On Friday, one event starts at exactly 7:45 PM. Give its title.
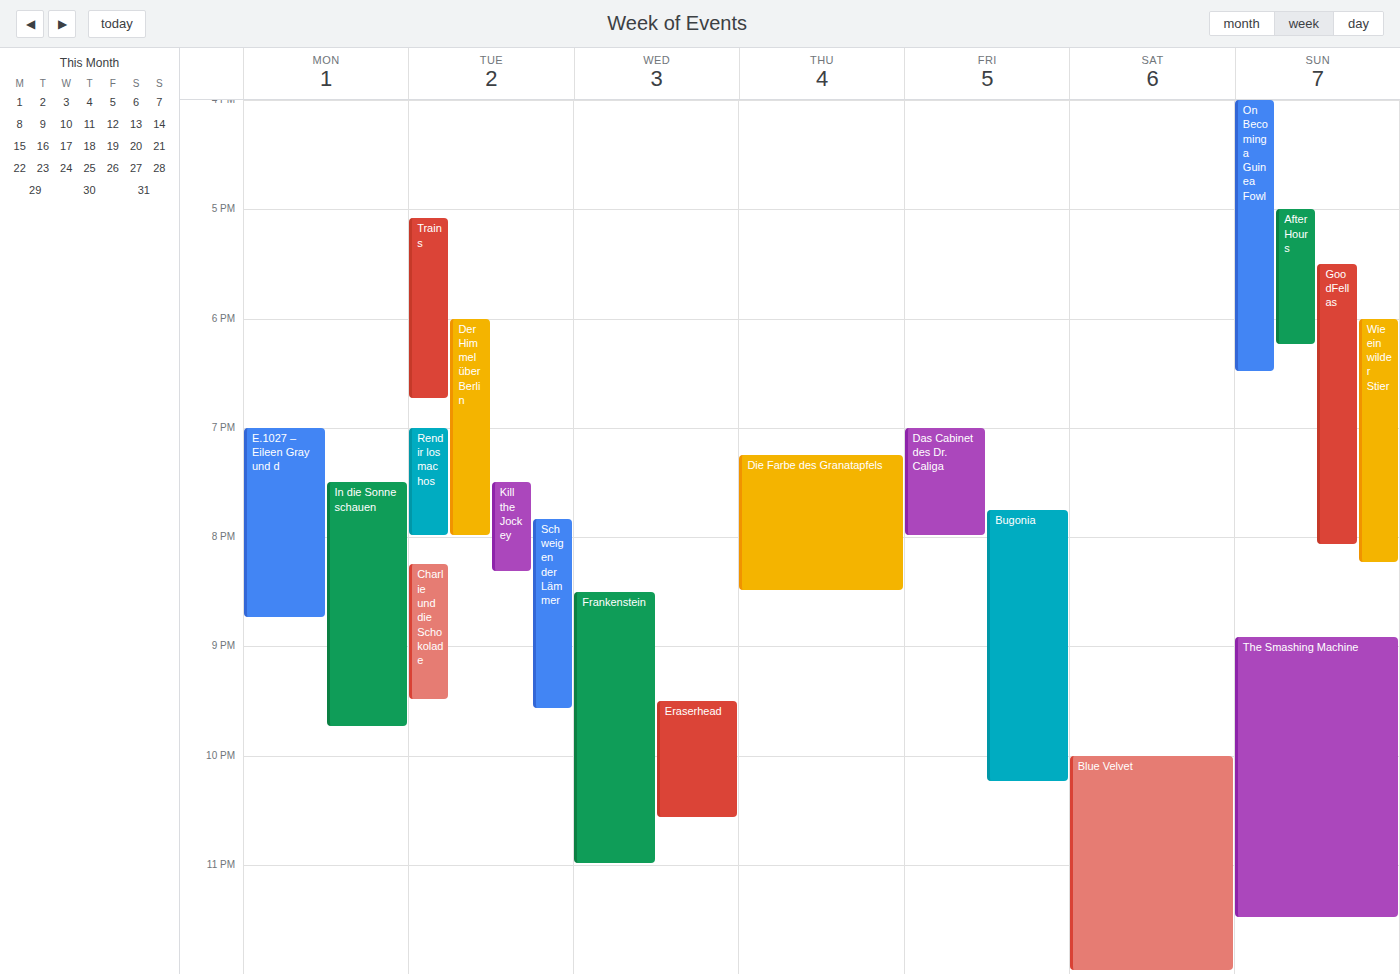
"Bugonia"